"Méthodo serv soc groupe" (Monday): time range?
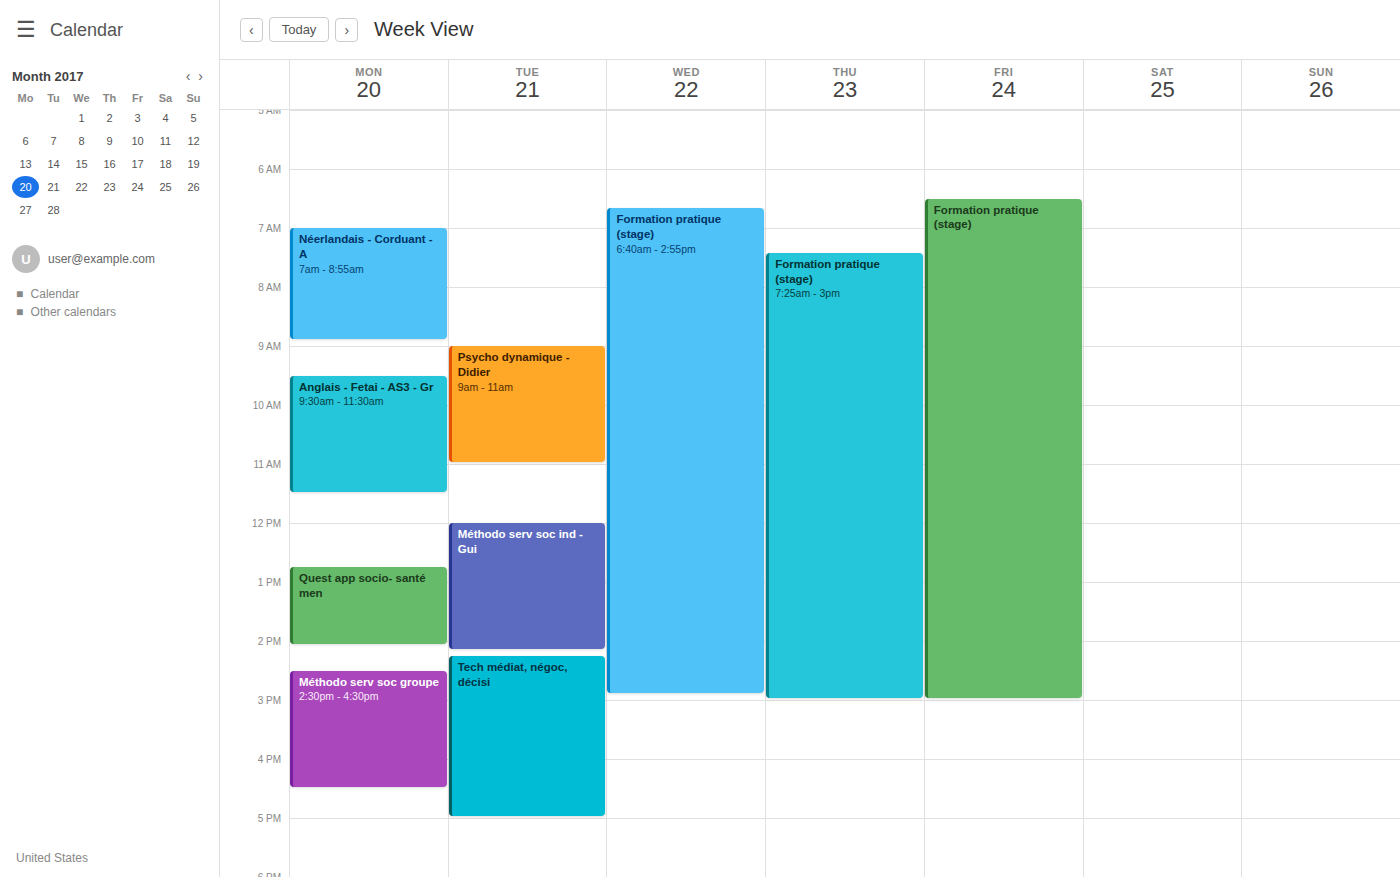
2:30 PM to 4:30 PM